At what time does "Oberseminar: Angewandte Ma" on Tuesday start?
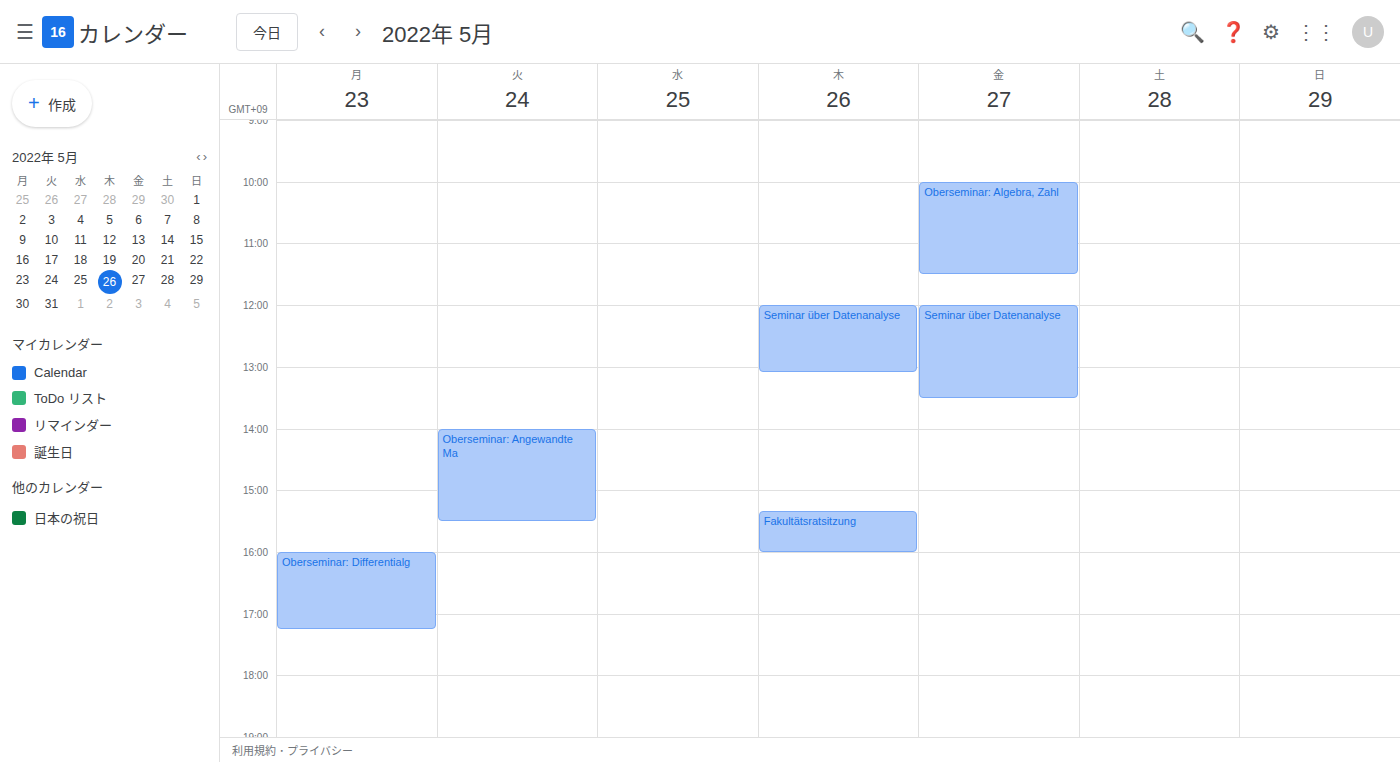
2:00 PM